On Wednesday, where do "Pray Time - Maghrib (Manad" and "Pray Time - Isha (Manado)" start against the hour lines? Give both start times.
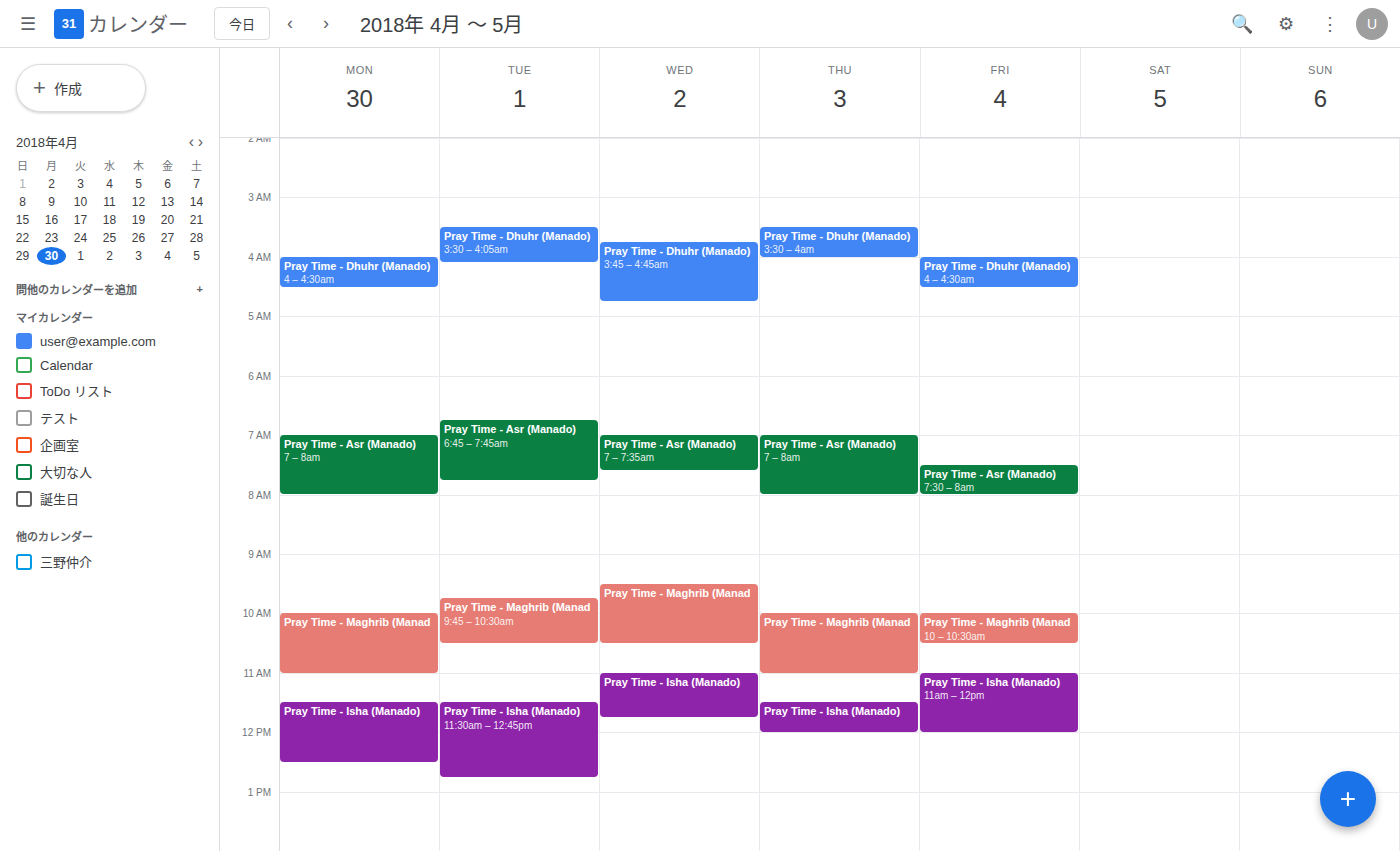
"Pray Time - Maghrib (Manad": 9:30 AM, halfway between the 9 AM and 10 AM lines. "Pray Time - Isha (Manado)": 11:00 AM, exactly on the 11 AM line.